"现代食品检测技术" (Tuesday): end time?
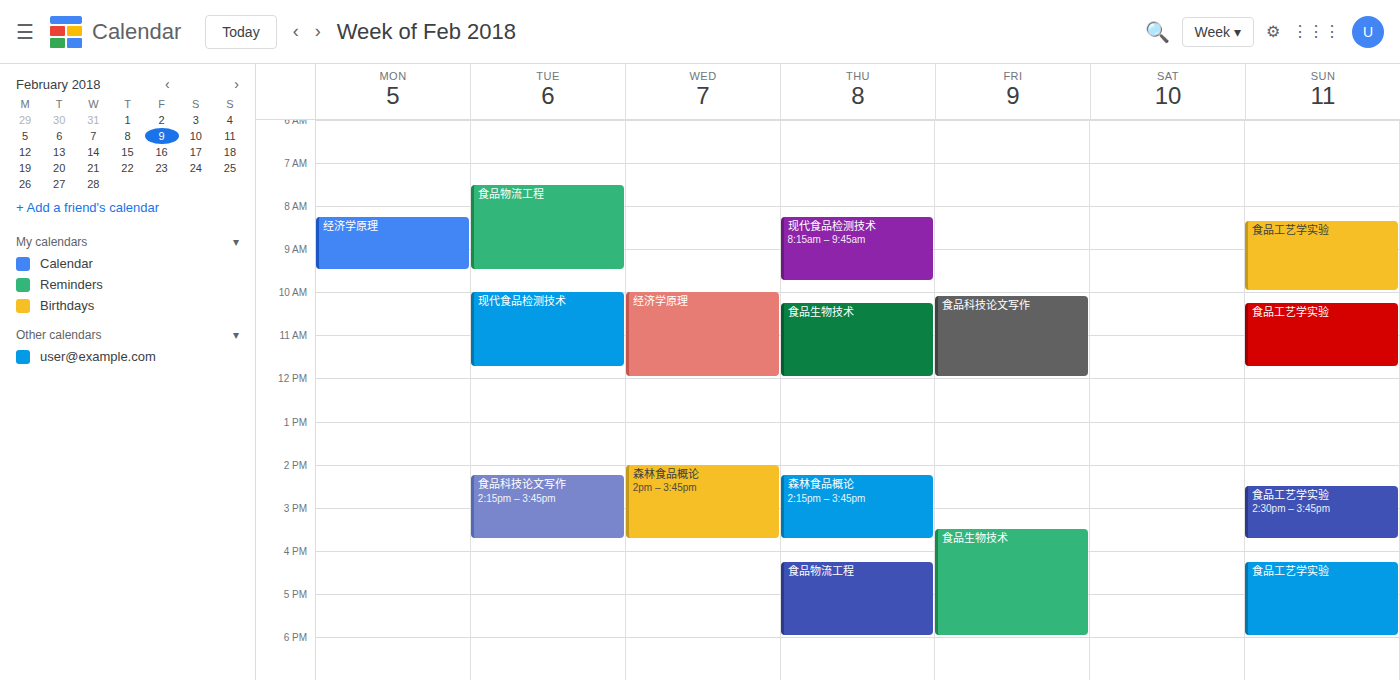
11:45 AM